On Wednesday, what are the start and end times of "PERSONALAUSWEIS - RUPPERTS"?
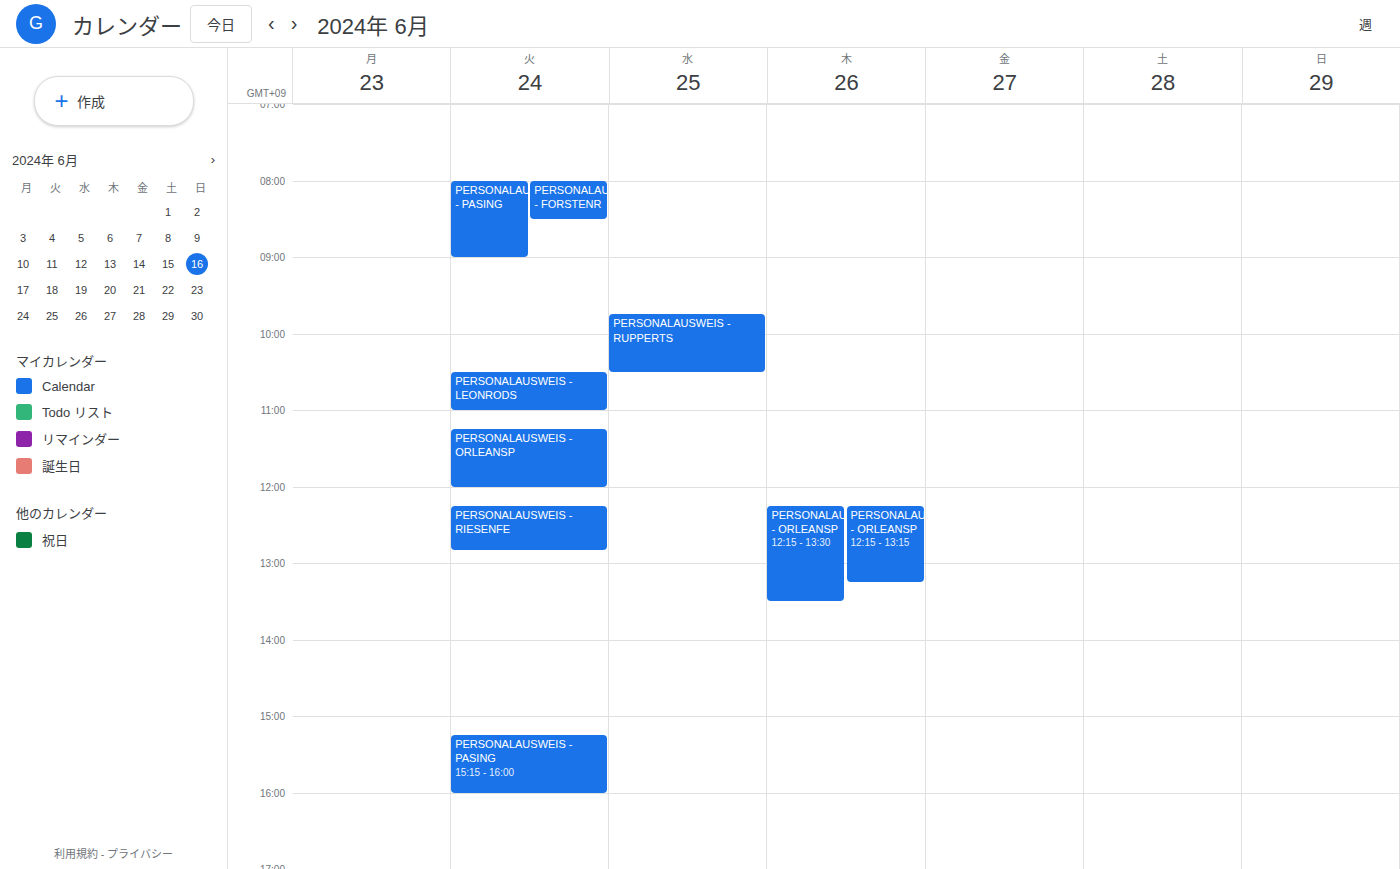
9:45 AM to 10:30 AM